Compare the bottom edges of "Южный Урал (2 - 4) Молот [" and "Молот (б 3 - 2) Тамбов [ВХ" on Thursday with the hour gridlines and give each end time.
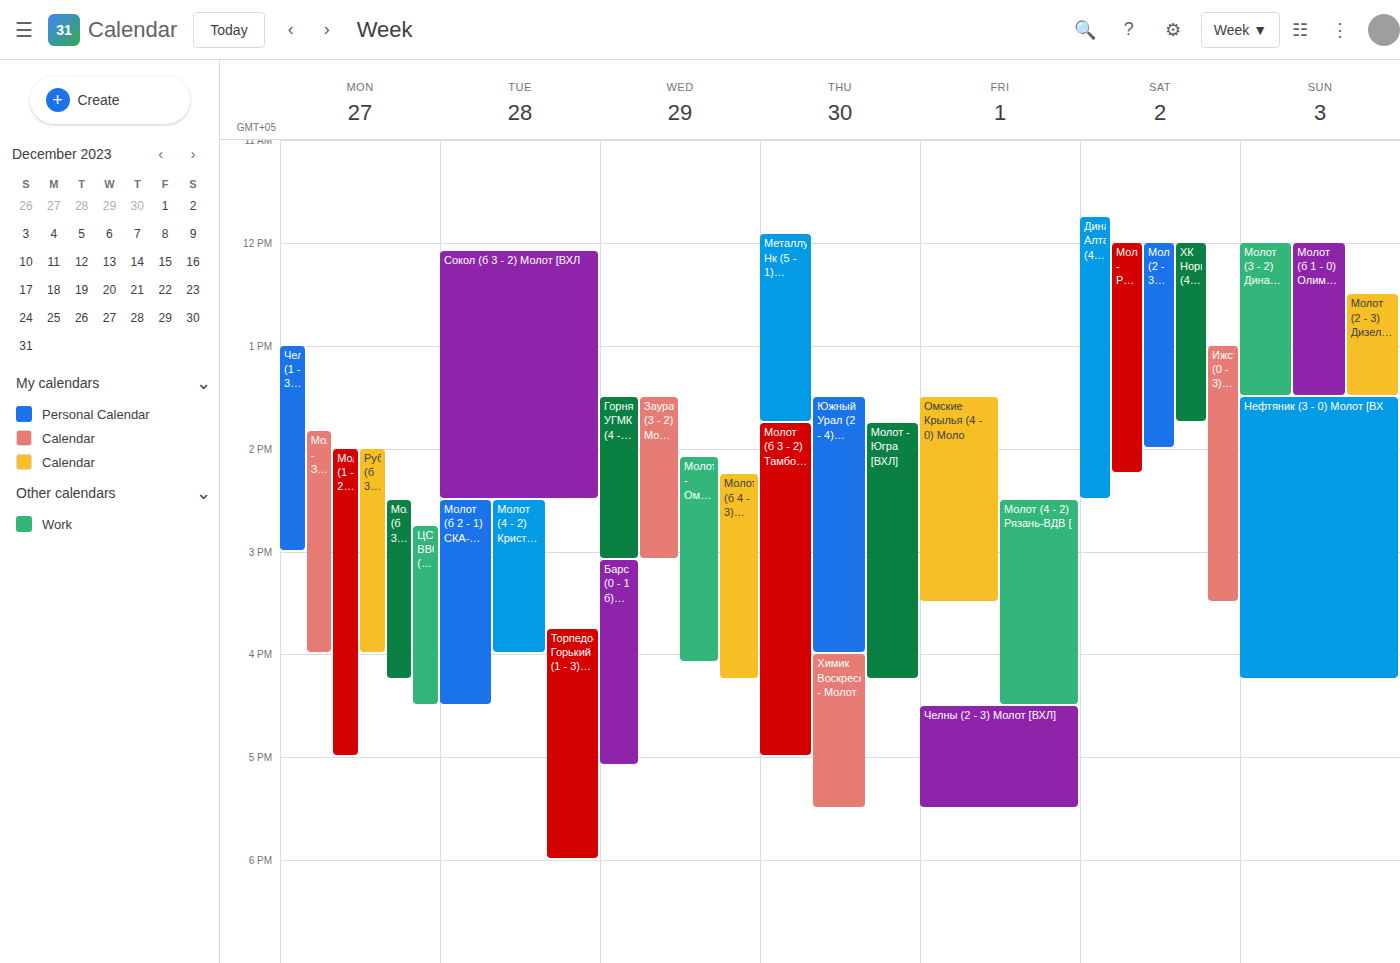
"Южный Урал (2 - 4) Молот [": 16:00, exactly on the 16:00 line. "Молот (б 3 - 2) Тамбов [ВХ": 17:00, exactly on the 17:00 line.